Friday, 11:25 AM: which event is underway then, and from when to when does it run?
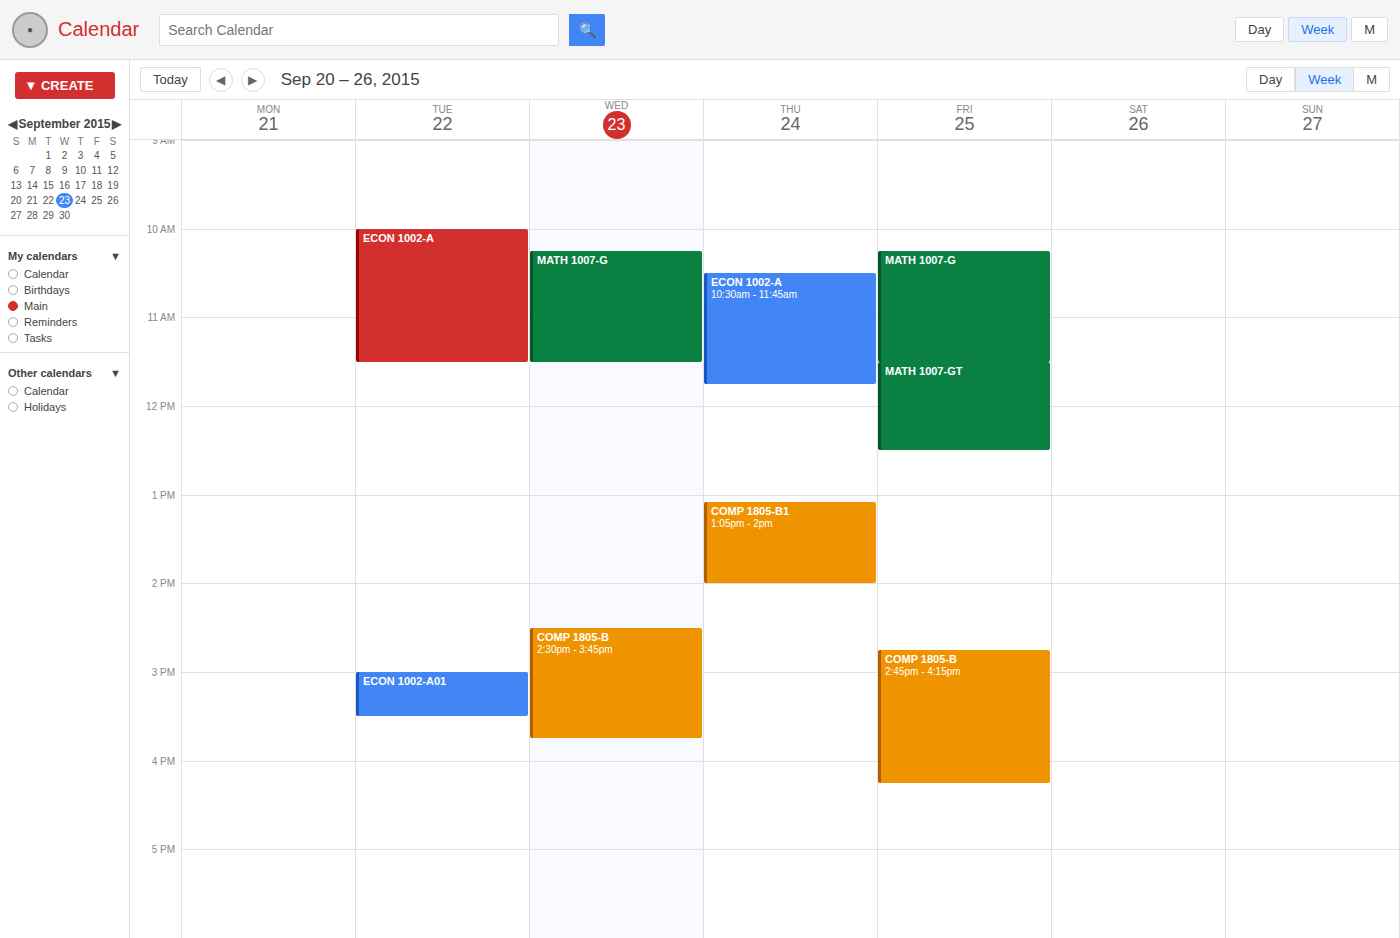
"MATH 1007-G", 10:15 AM to 11:30 AM